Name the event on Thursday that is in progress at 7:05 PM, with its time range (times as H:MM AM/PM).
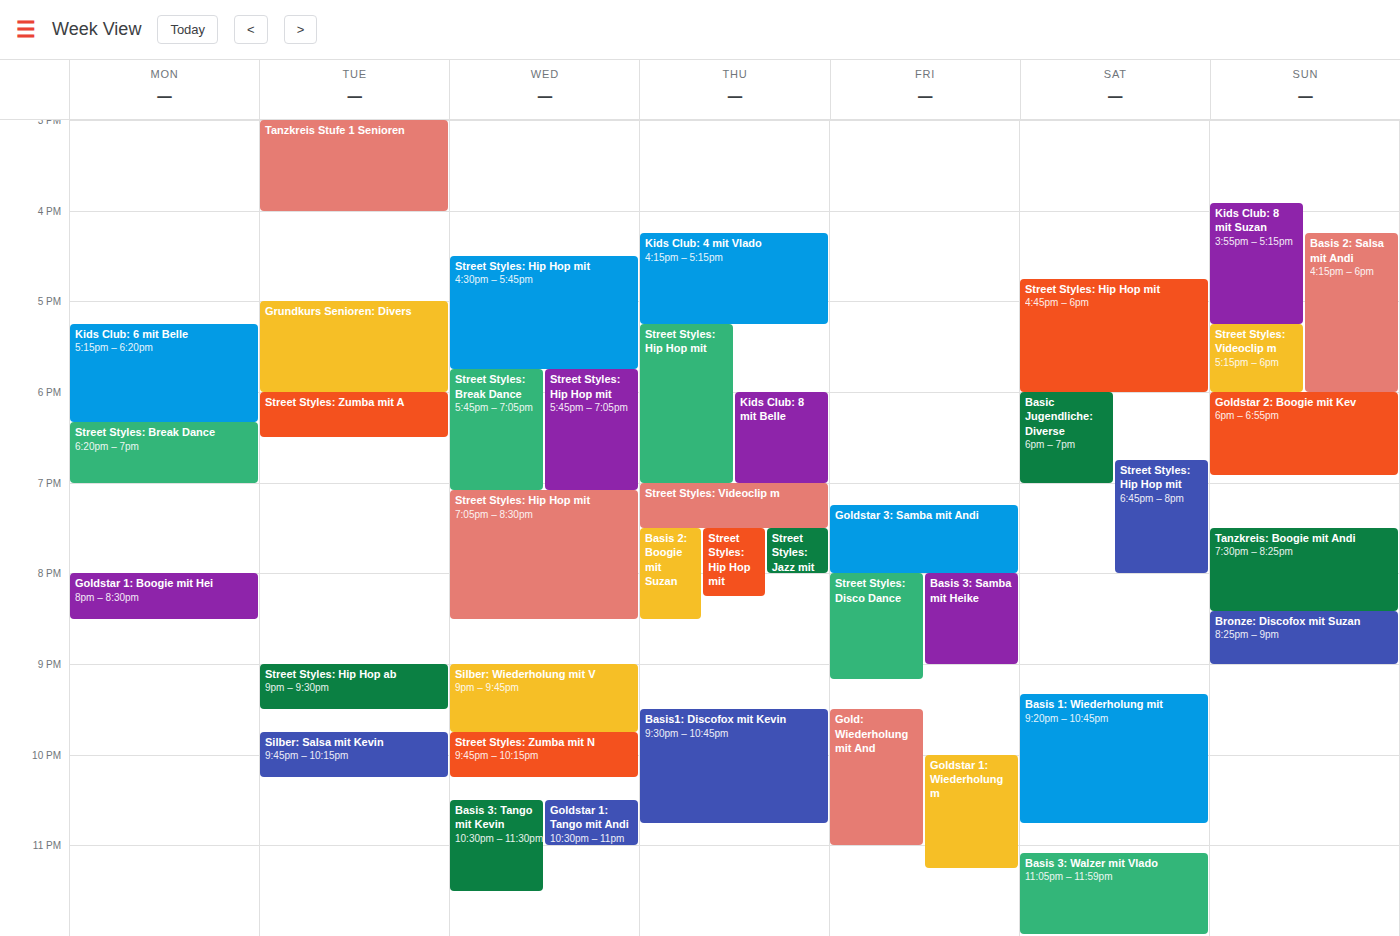
"Street Styles: Videoclip m", 7:00 PM to 7:30 PM